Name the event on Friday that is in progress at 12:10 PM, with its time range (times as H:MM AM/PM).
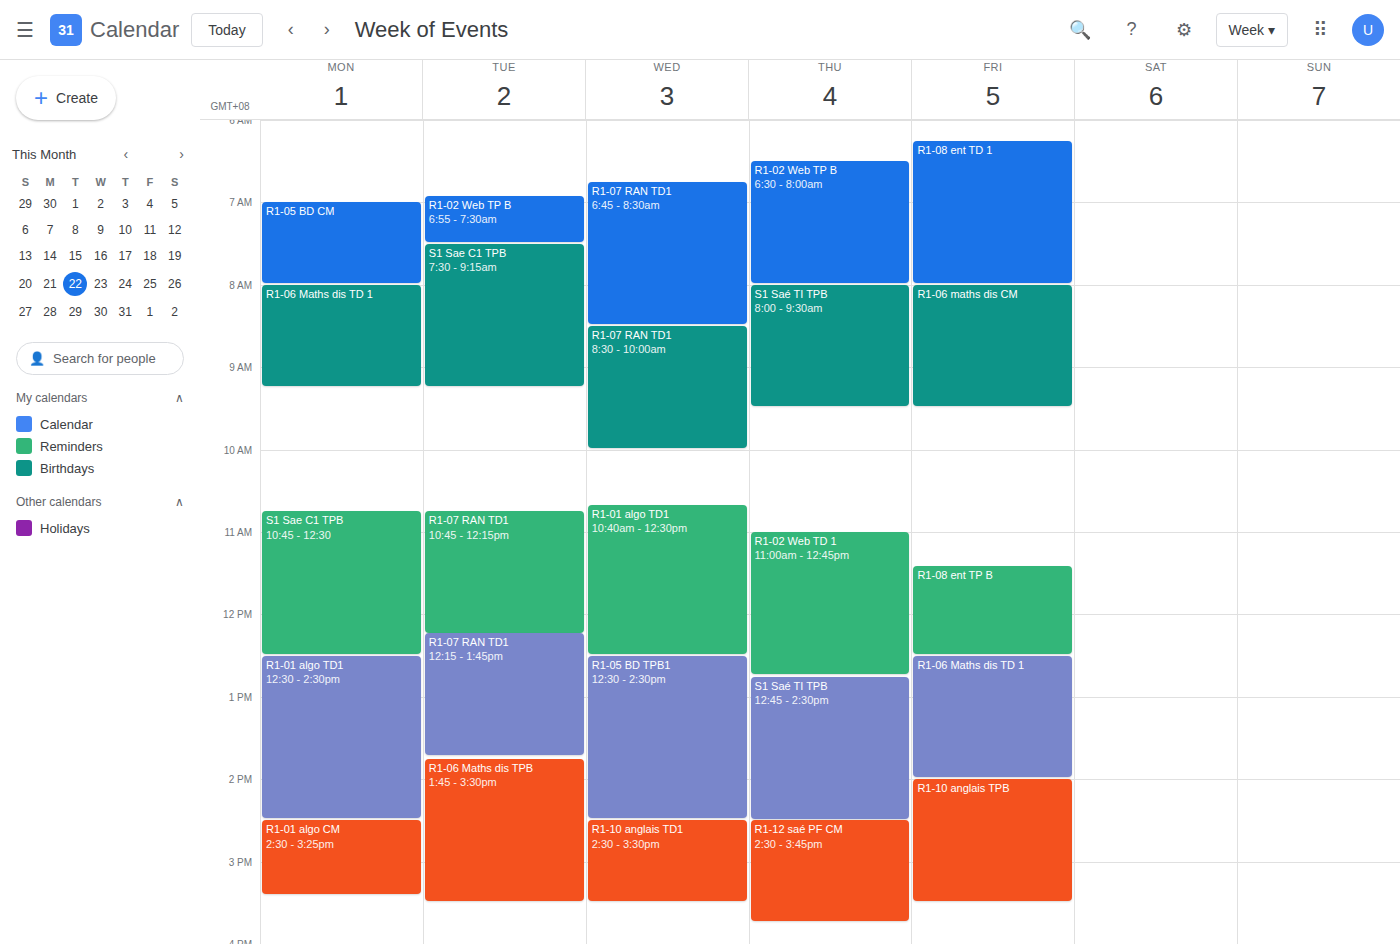
"R1-08 ent TP B", 11:25 AM to 12:30 PM